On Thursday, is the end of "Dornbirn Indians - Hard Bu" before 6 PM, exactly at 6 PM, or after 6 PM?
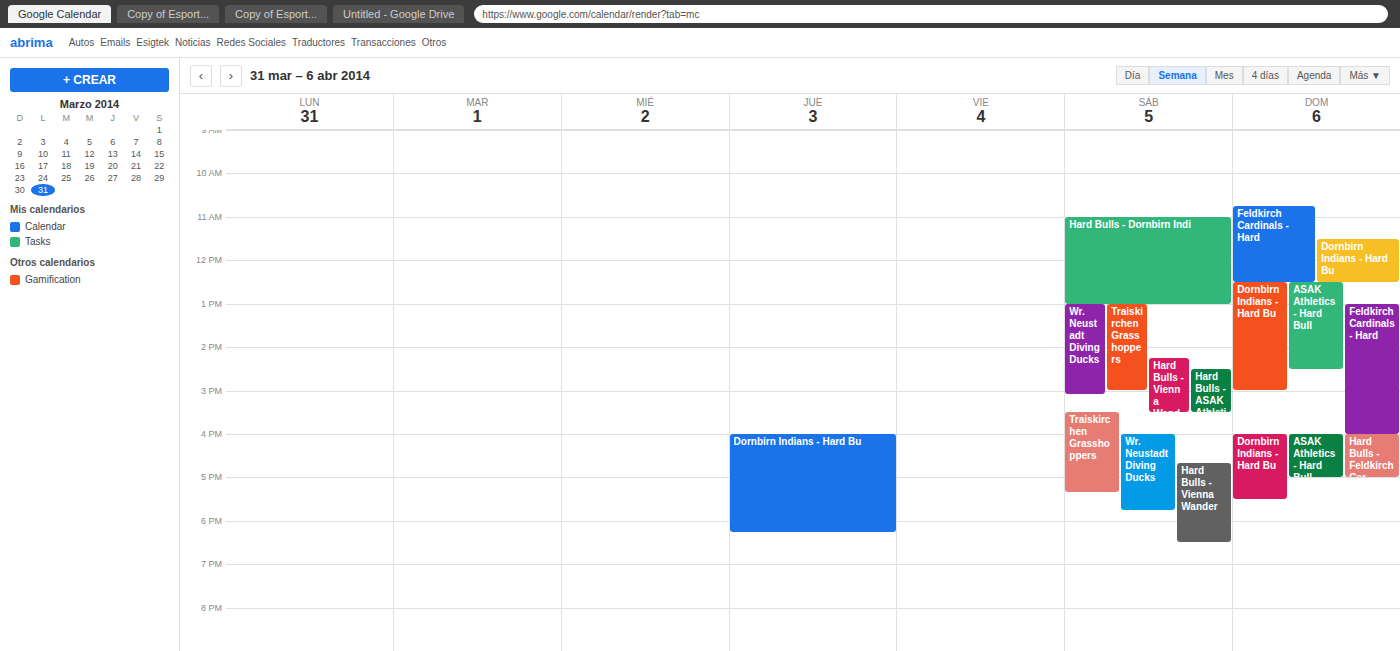
6:15 PM -- after 6 PM, 15 minutes below the 6 PM line.